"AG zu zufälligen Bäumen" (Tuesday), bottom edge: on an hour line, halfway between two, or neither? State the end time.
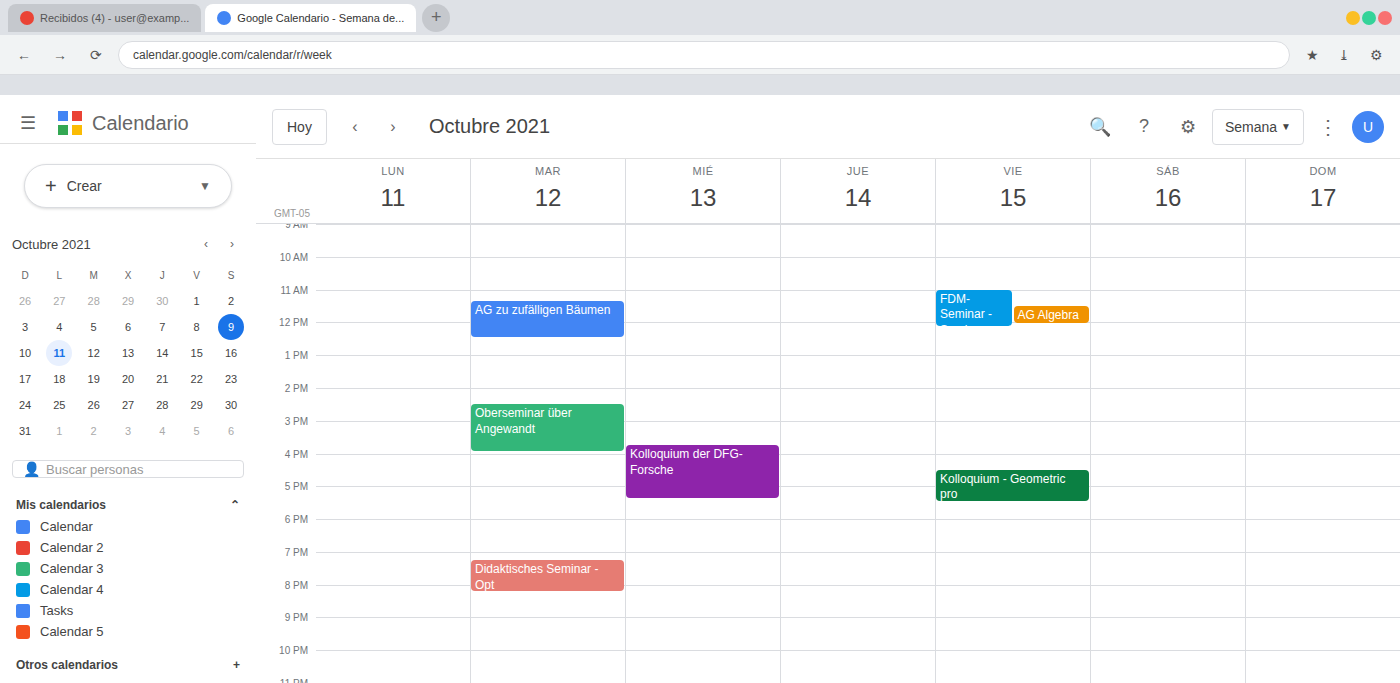
12:30 PM -- halfway between the 12 PM and 1 PM lines.